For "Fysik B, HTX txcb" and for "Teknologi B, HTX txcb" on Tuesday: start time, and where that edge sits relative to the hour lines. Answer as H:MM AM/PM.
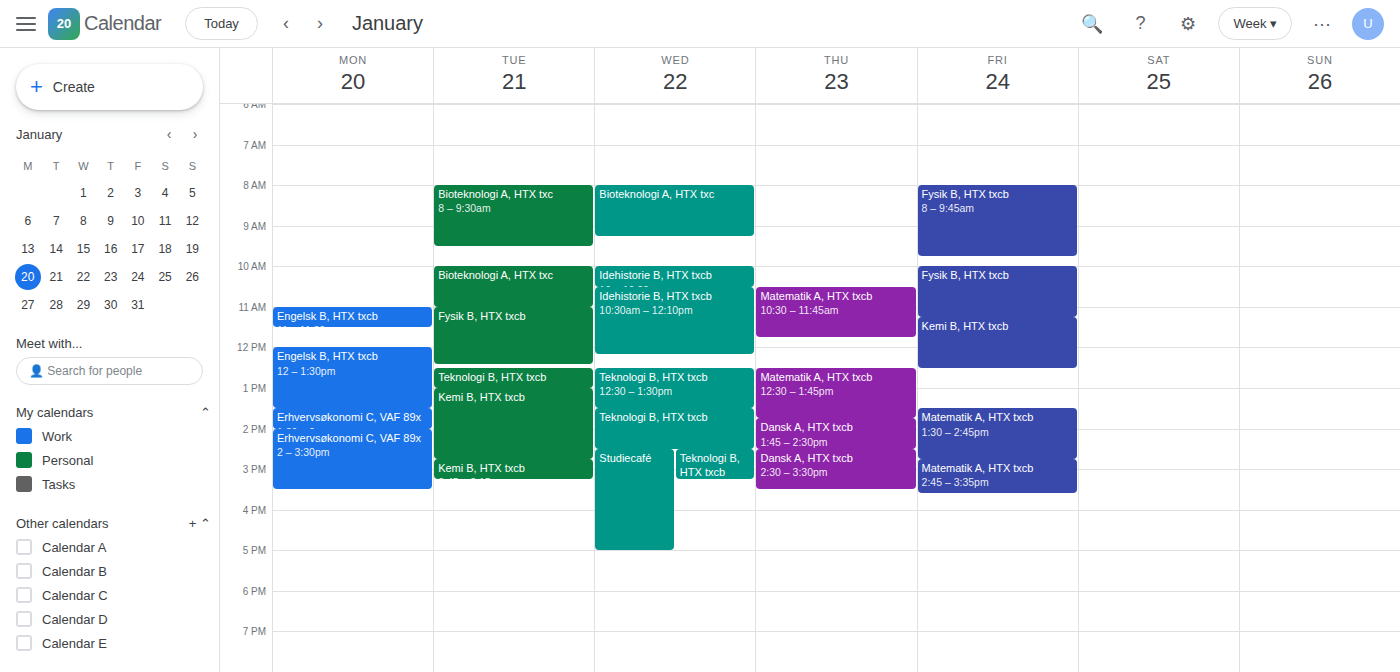
"Fysik B, HTX txcb": 11:00 AM, exactly on the 11 AM line. "Teknologi B, HTX txcb": 12:30 PM, halfway between the 12 PM and 1 PM lines.